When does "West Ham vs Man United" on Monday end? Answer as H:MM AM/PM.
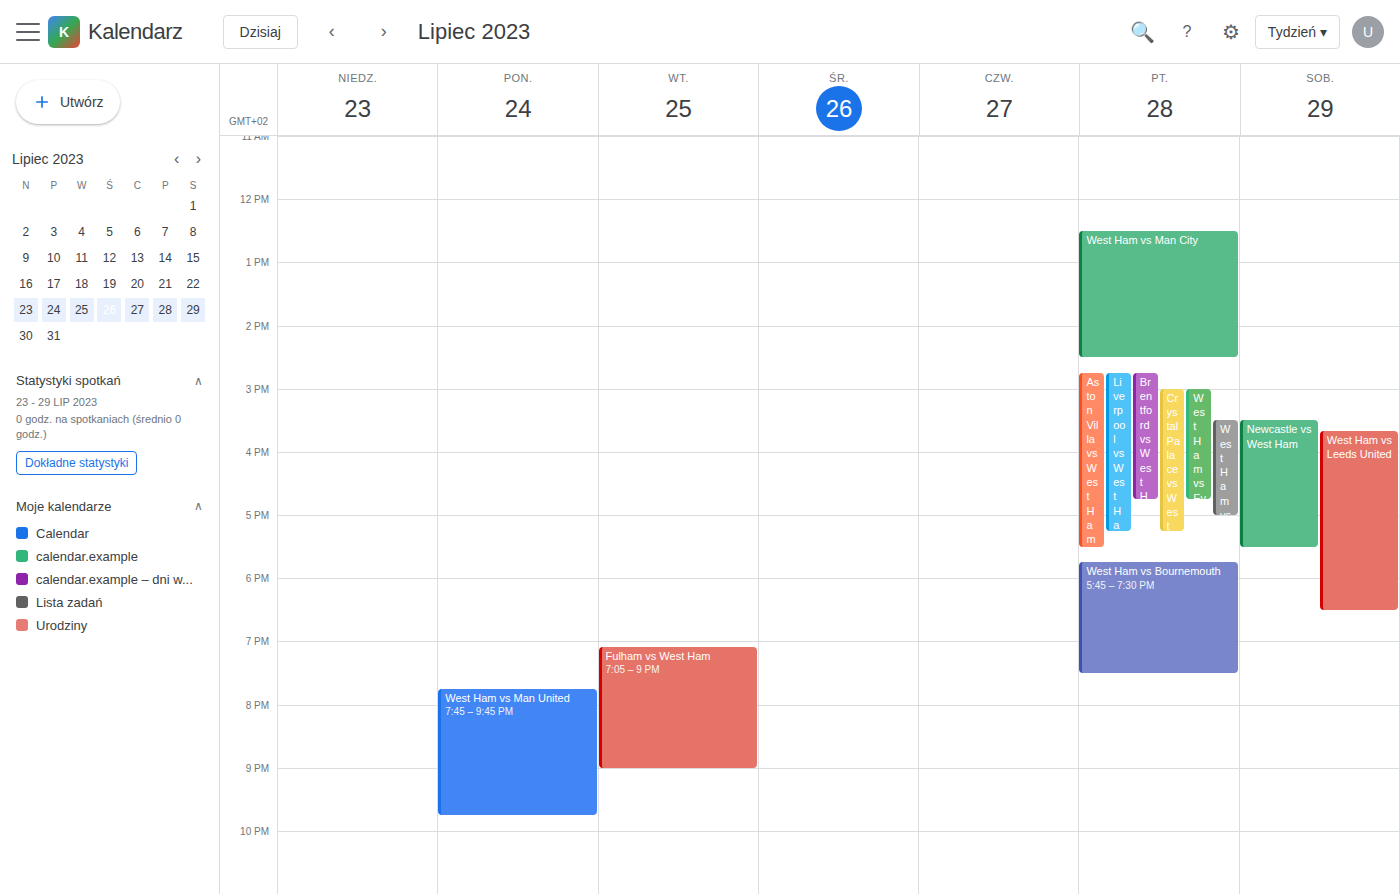
9:45 PM